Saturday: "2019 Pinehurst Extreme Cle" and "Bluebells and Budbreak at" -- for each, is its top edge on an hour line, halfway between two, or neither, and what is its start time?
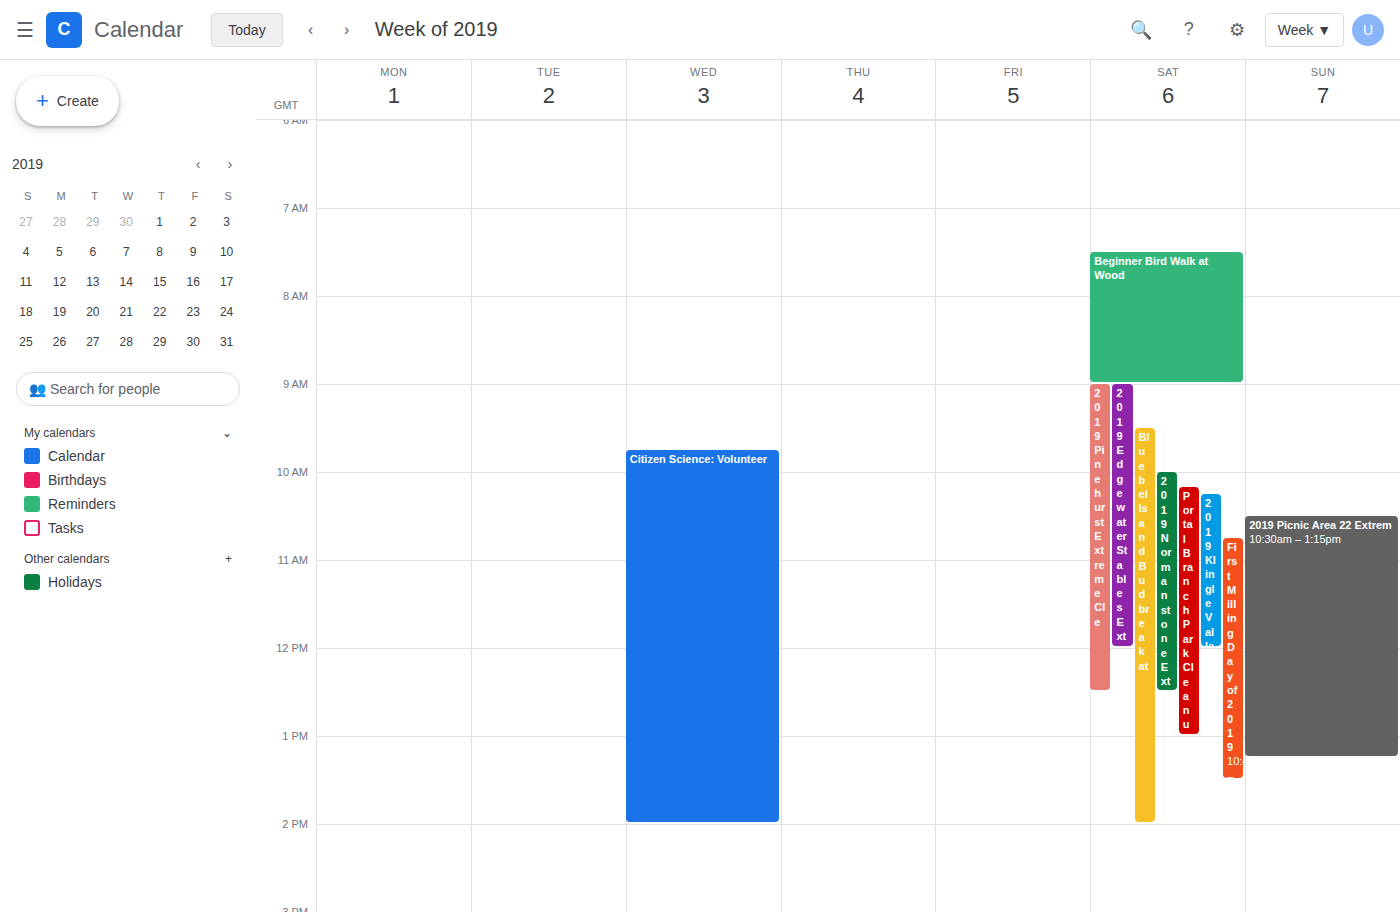
"2019 Pinehurst Extreme Cle": 9:00 AM, exactly on the 9 AM line. "Bluebells and Budbreak at": 9:30 AM, halfway between the 9 AM and 10 AM lines.